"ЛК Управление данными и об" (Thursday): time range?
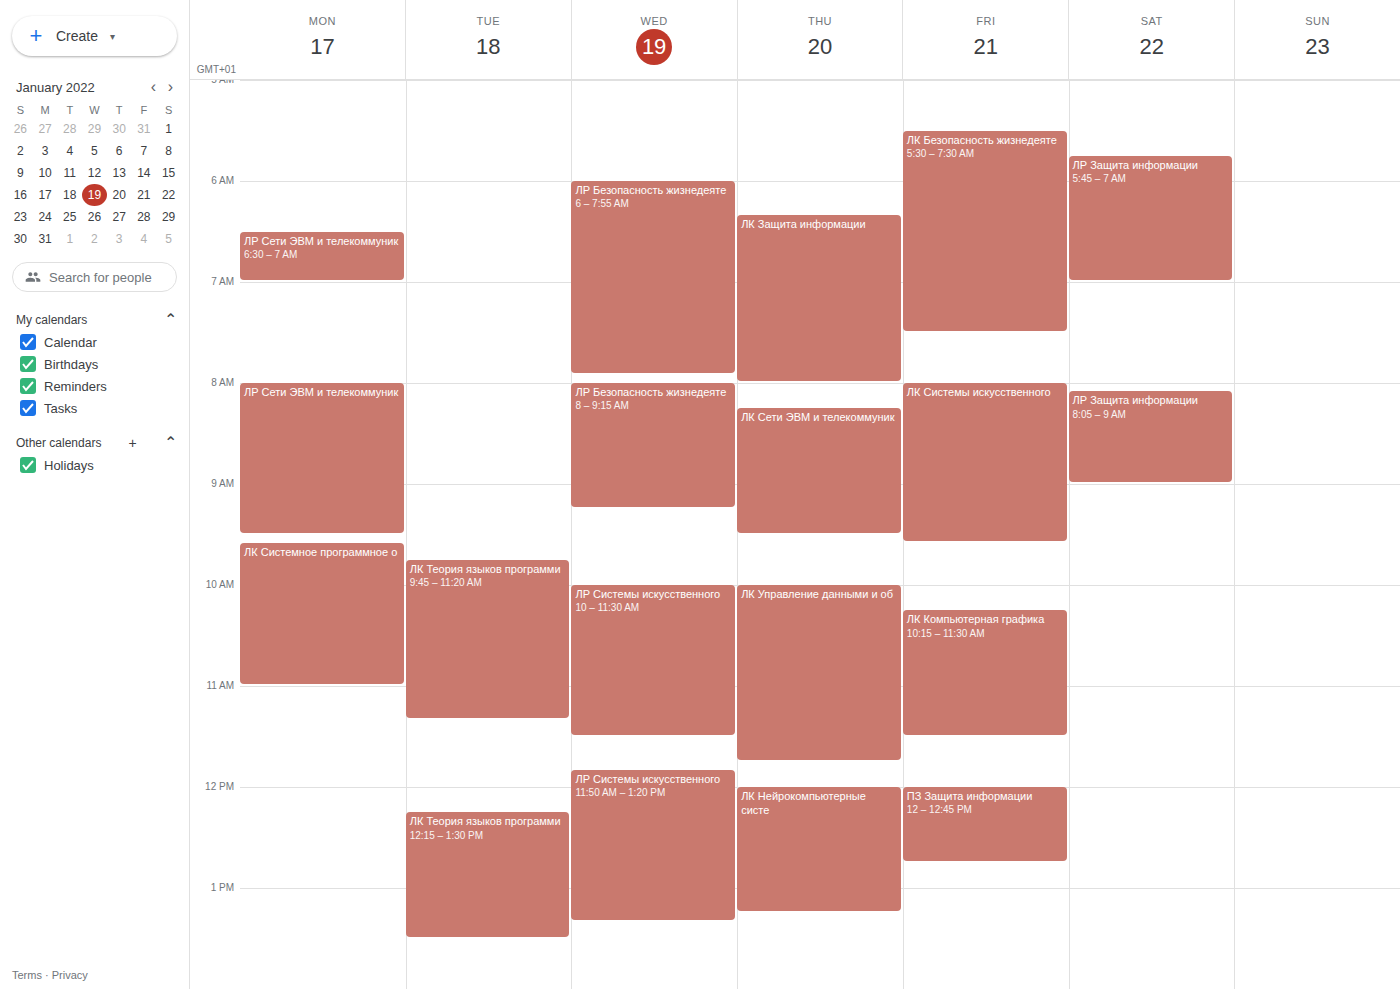
10:00 AM to 11:45 AM